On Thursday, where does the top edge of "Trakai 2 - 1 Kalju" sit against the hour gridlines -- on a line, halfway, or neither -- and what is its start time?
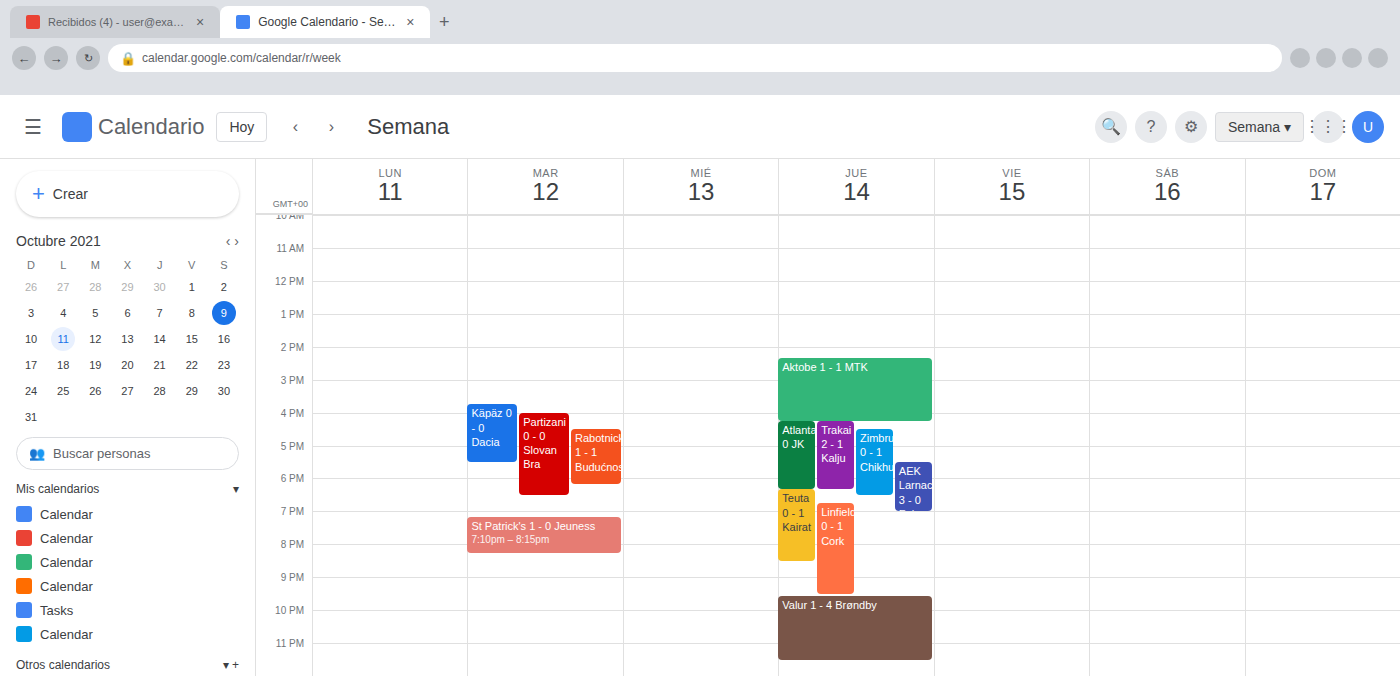
4:15 PM -- neither: a quarter of the way from the 4 PM line to the 5 PM line.